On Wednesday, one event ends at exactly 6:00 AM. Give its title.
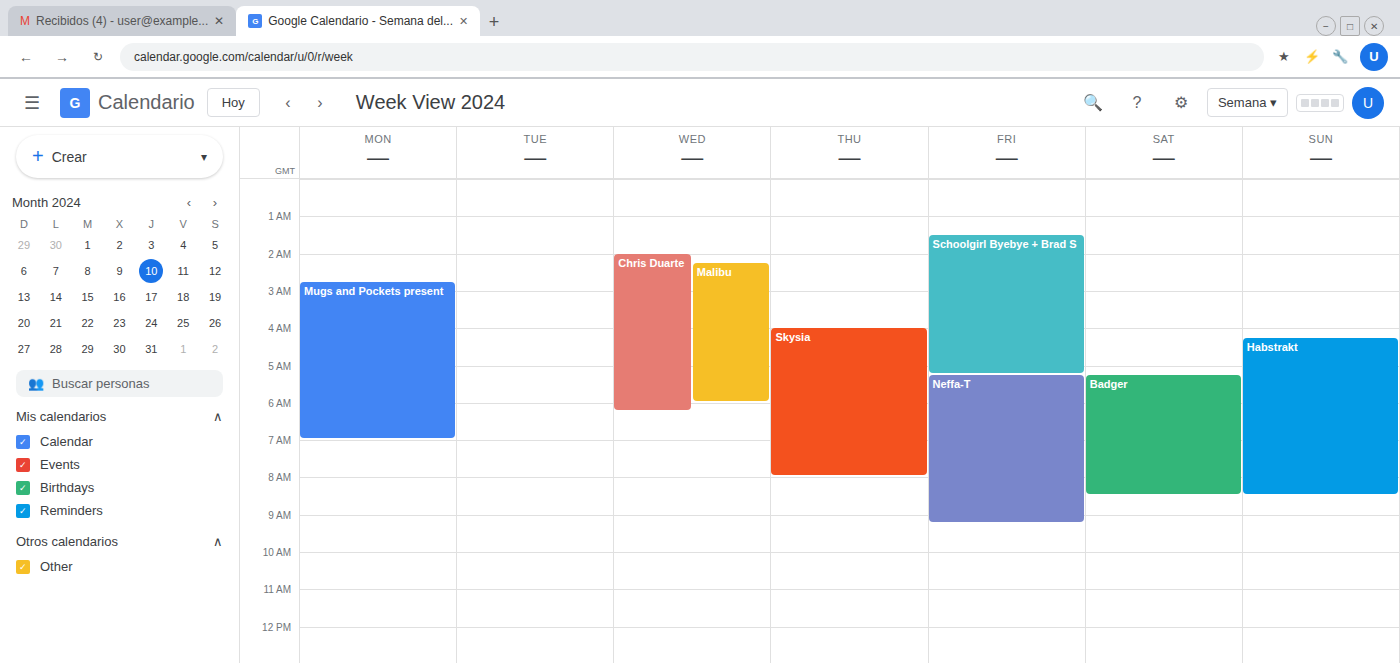
"Malibu"